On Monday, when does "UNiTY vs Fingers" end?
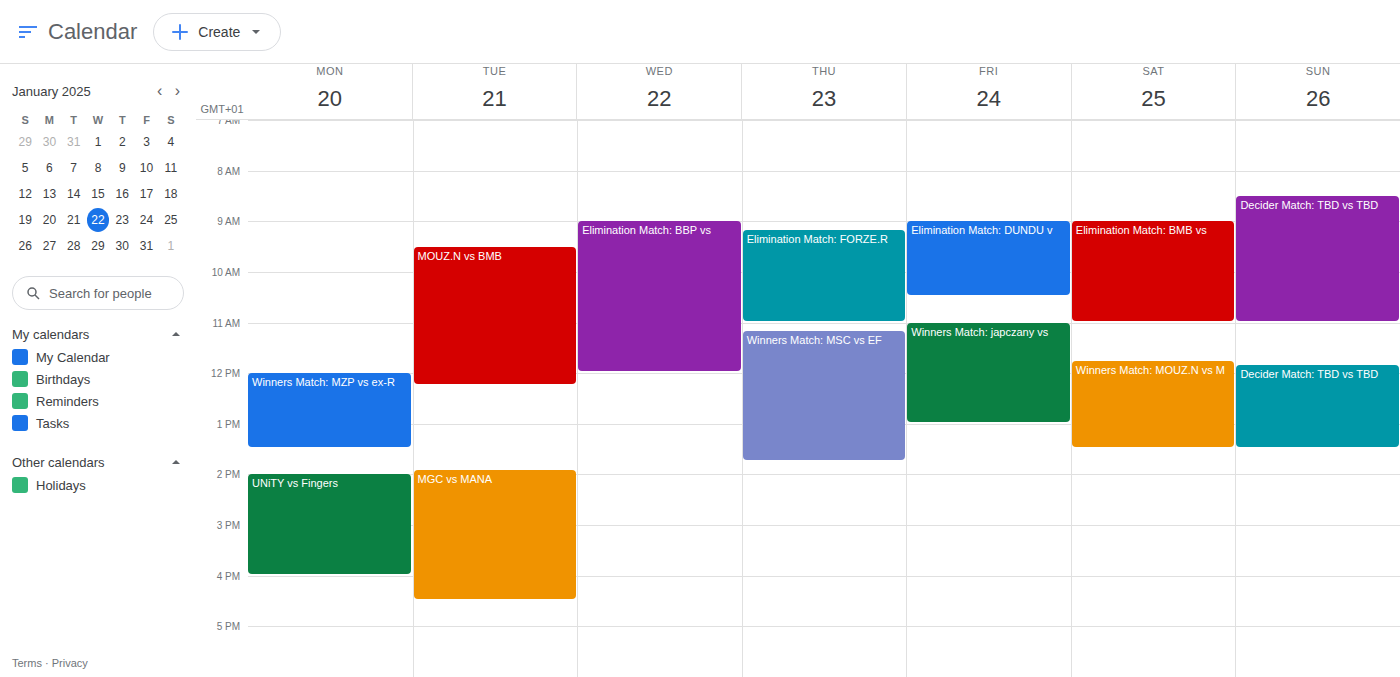
4:00 PM